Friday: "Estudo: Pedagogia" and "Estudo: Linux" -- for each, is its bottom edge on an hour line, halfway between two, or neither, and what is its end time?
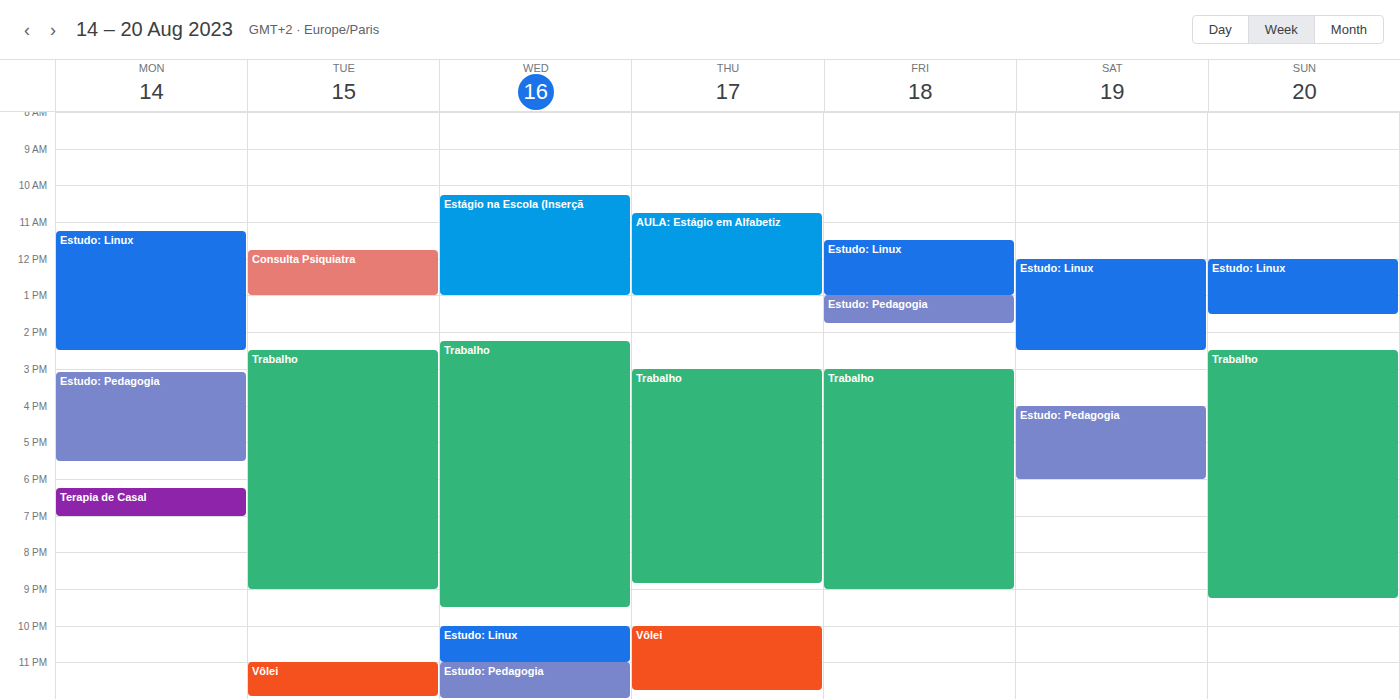
"Estudo: Pedagogia": 13:45, neither: three quarters of the way from the 13:00 line to the 14:00 line. "Estudo: Linux": 13:00, exactly on the 13:00 line.